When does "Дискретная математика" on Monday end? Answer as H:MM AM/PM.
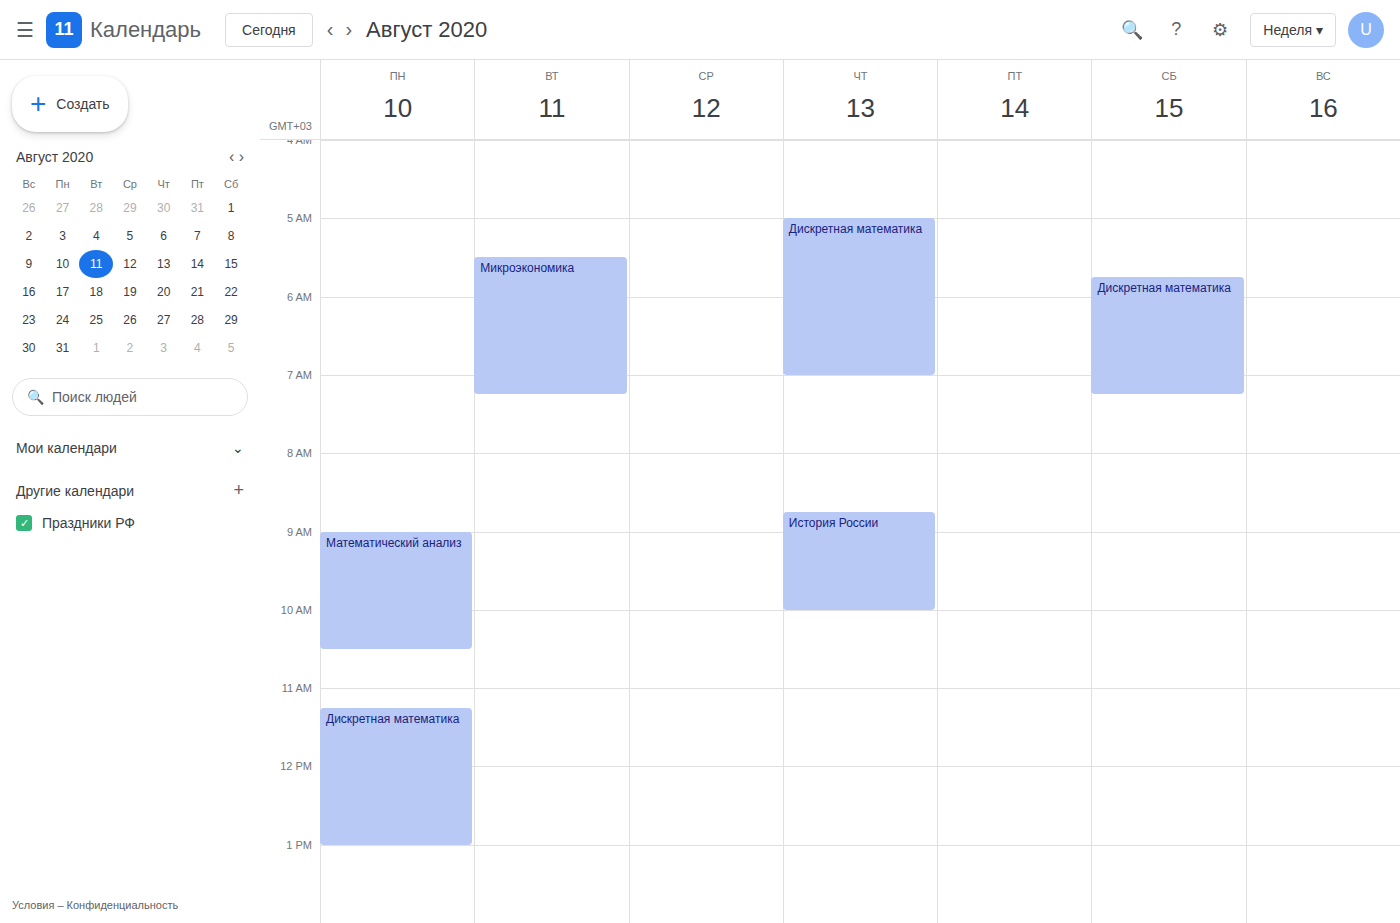
1:00 PM